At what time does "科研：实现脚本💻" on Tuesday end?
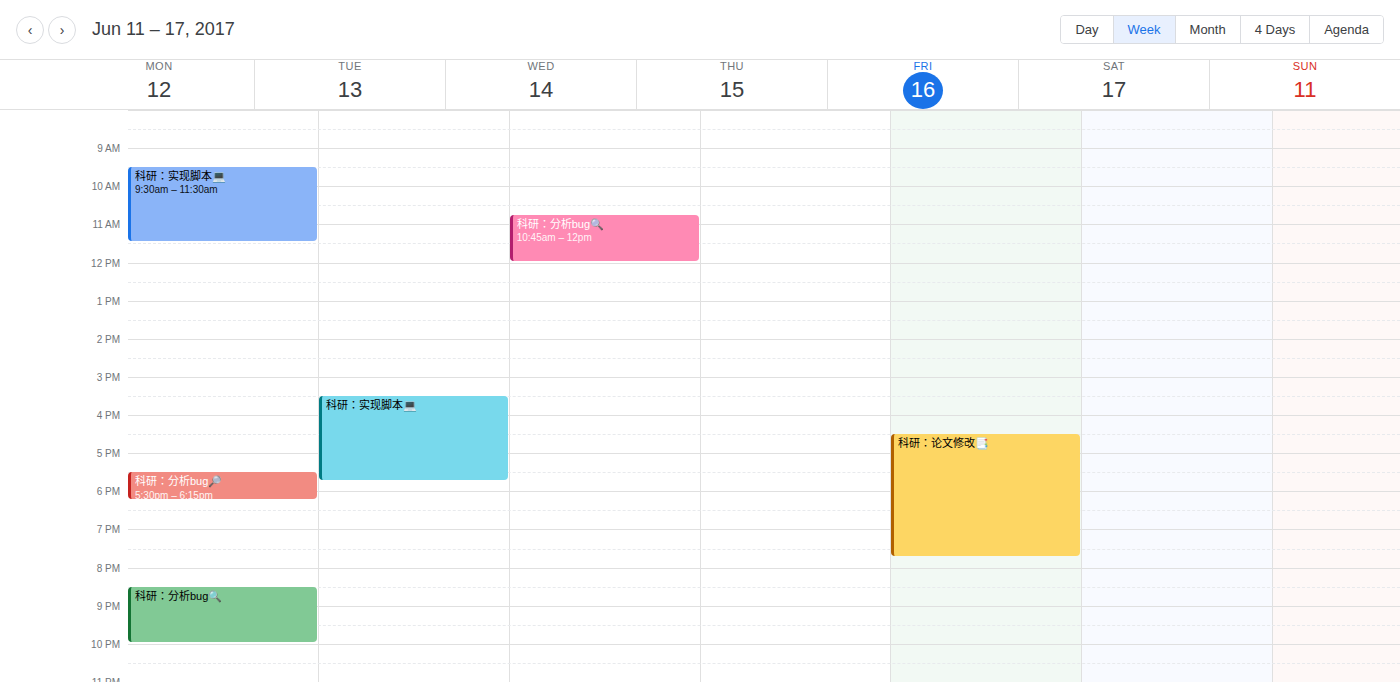
5:45 PM